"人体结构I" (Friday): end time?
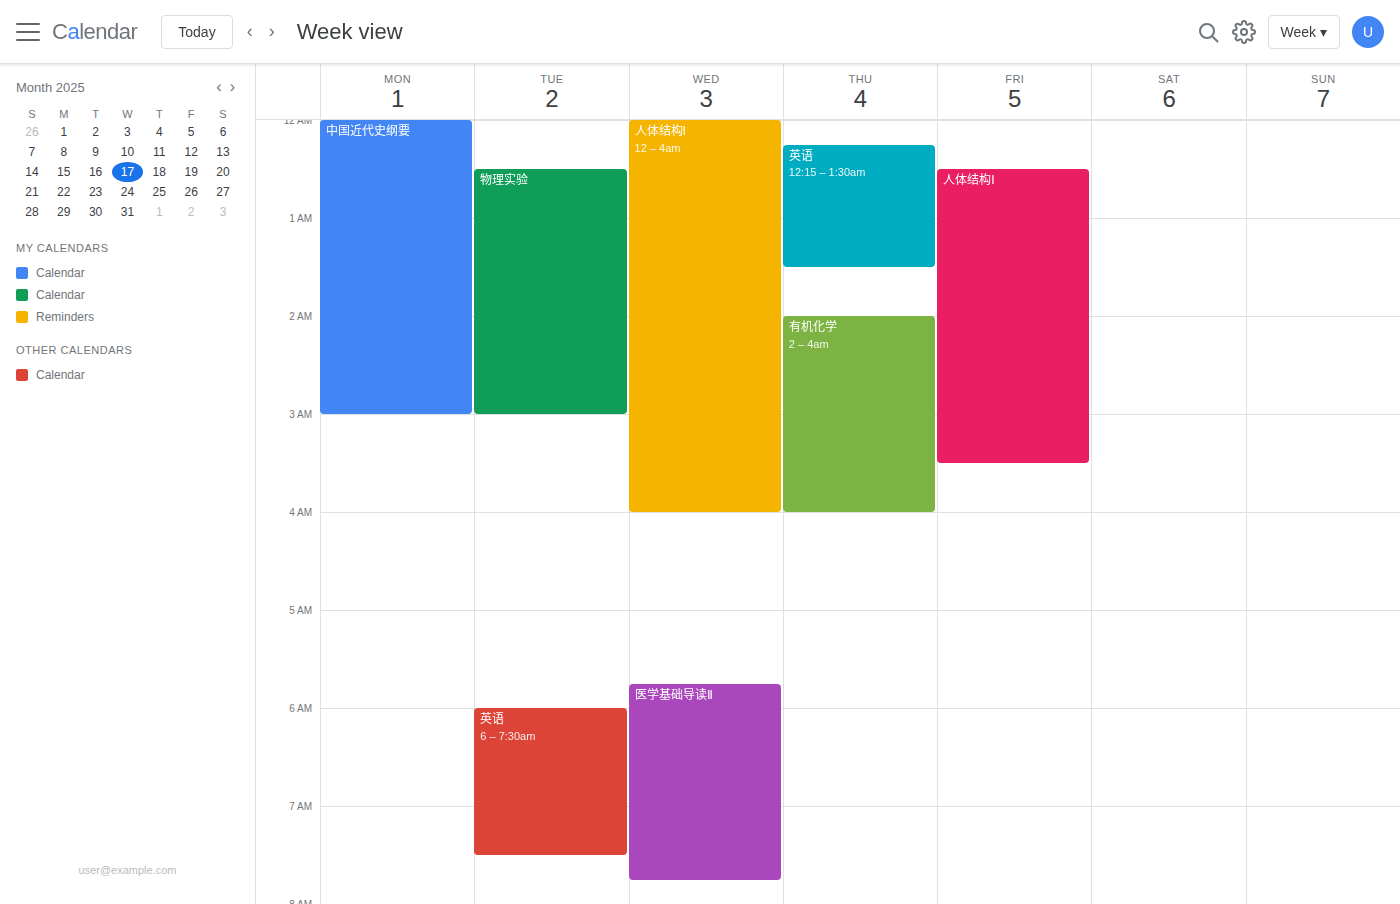
3:30 AM